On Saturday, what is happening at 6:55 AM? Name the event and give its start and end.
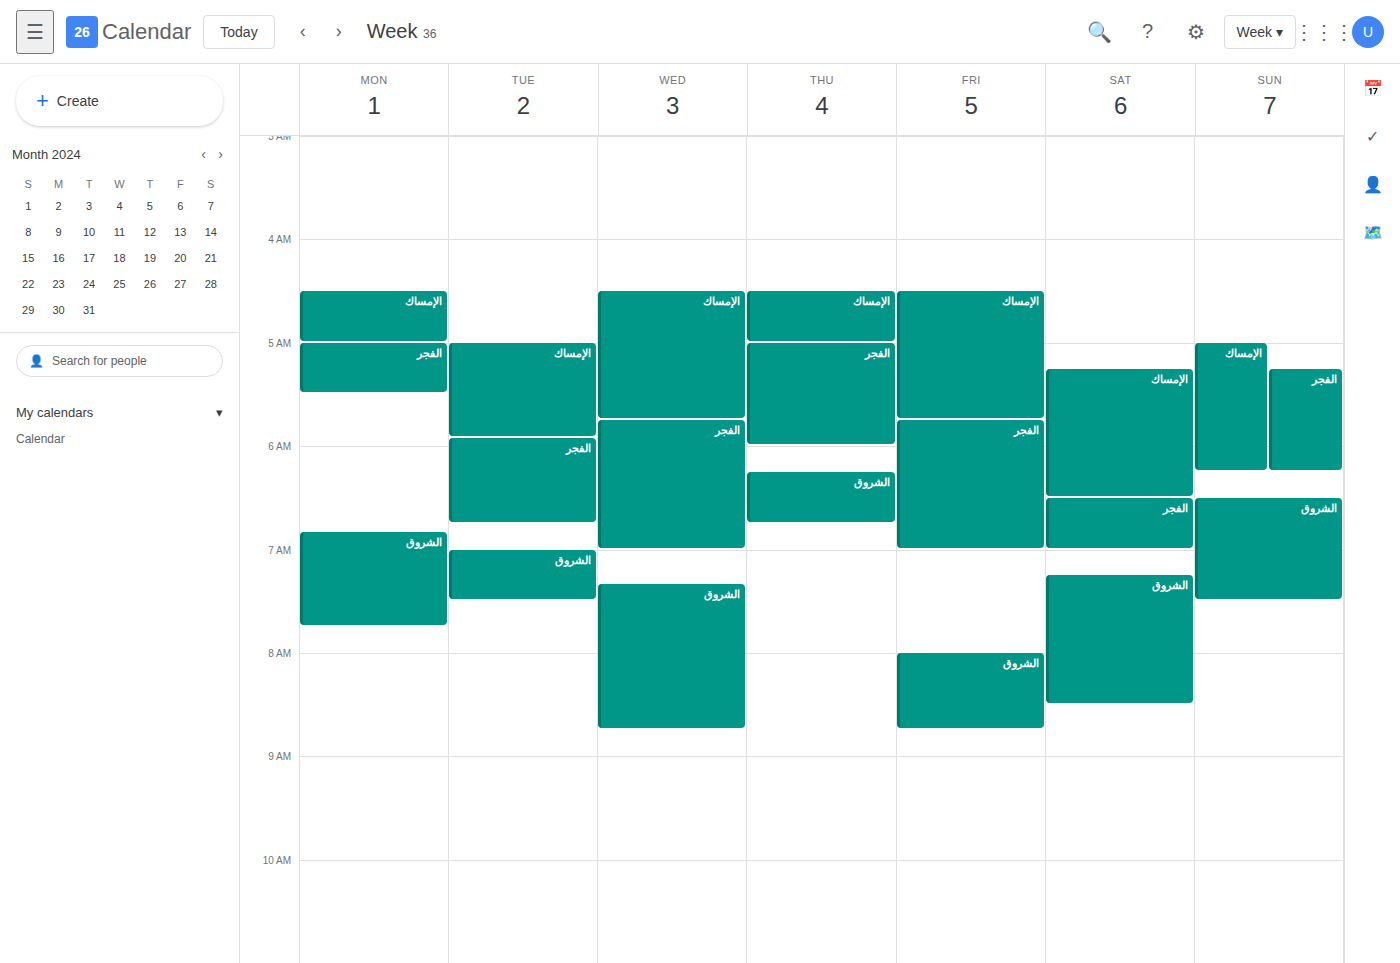
"الفجر", 6:30 AM to 7:00 AM